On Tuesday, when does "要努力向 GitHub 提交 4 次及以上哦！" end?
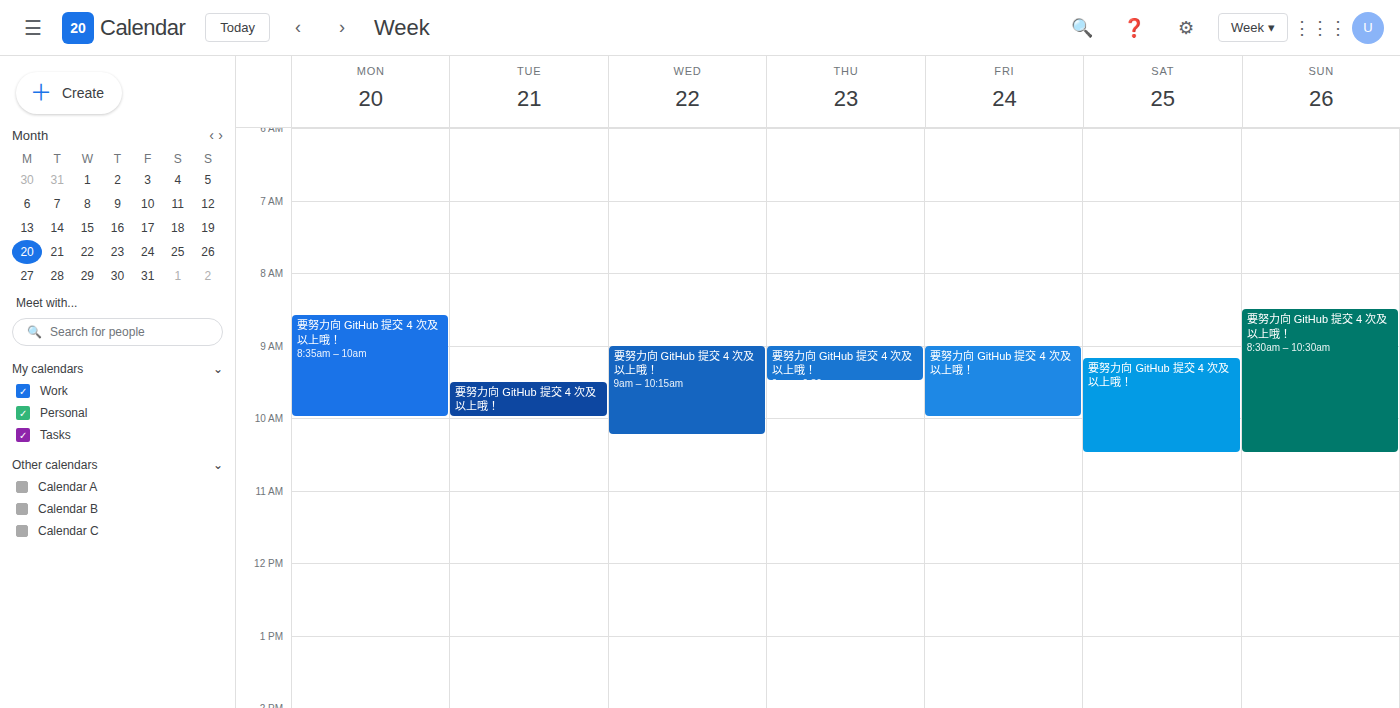
10:00 AM